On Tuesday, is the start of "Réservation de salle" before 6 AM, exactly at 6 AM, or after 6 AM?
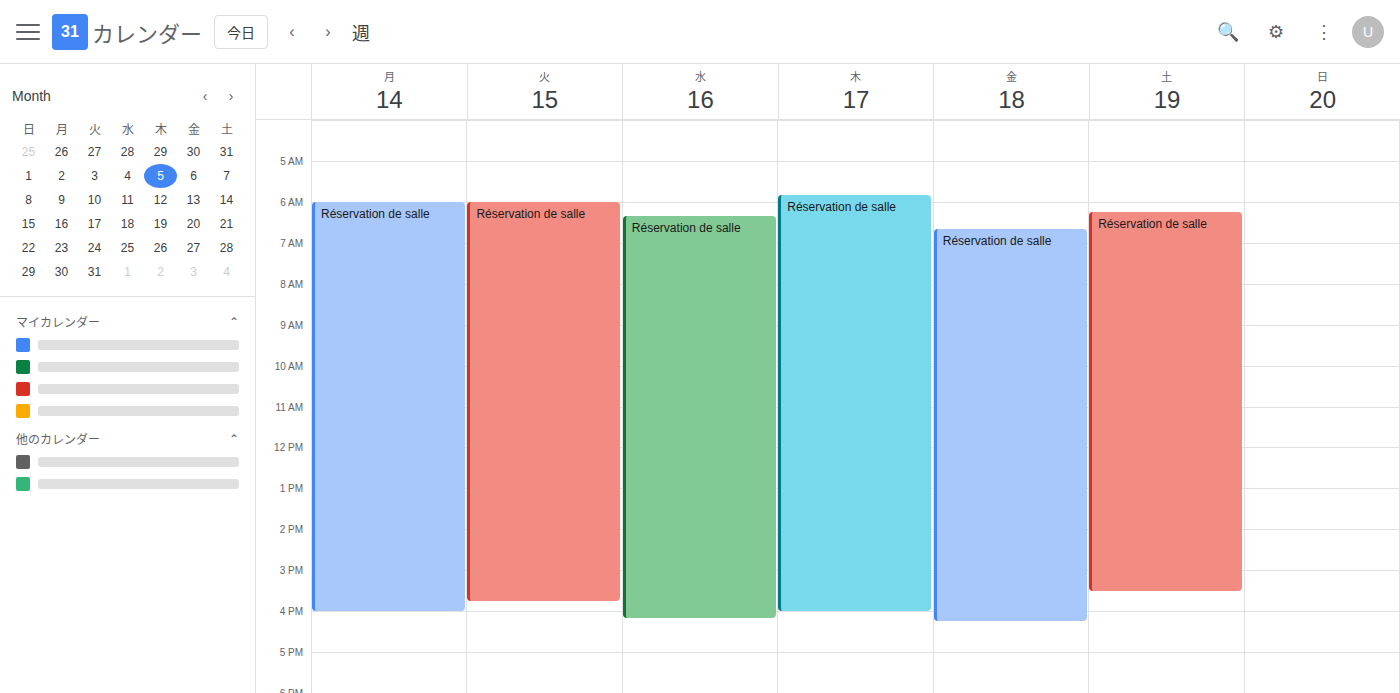
6:00 AM -- exactly at 6 AM, on the 6 AM line.